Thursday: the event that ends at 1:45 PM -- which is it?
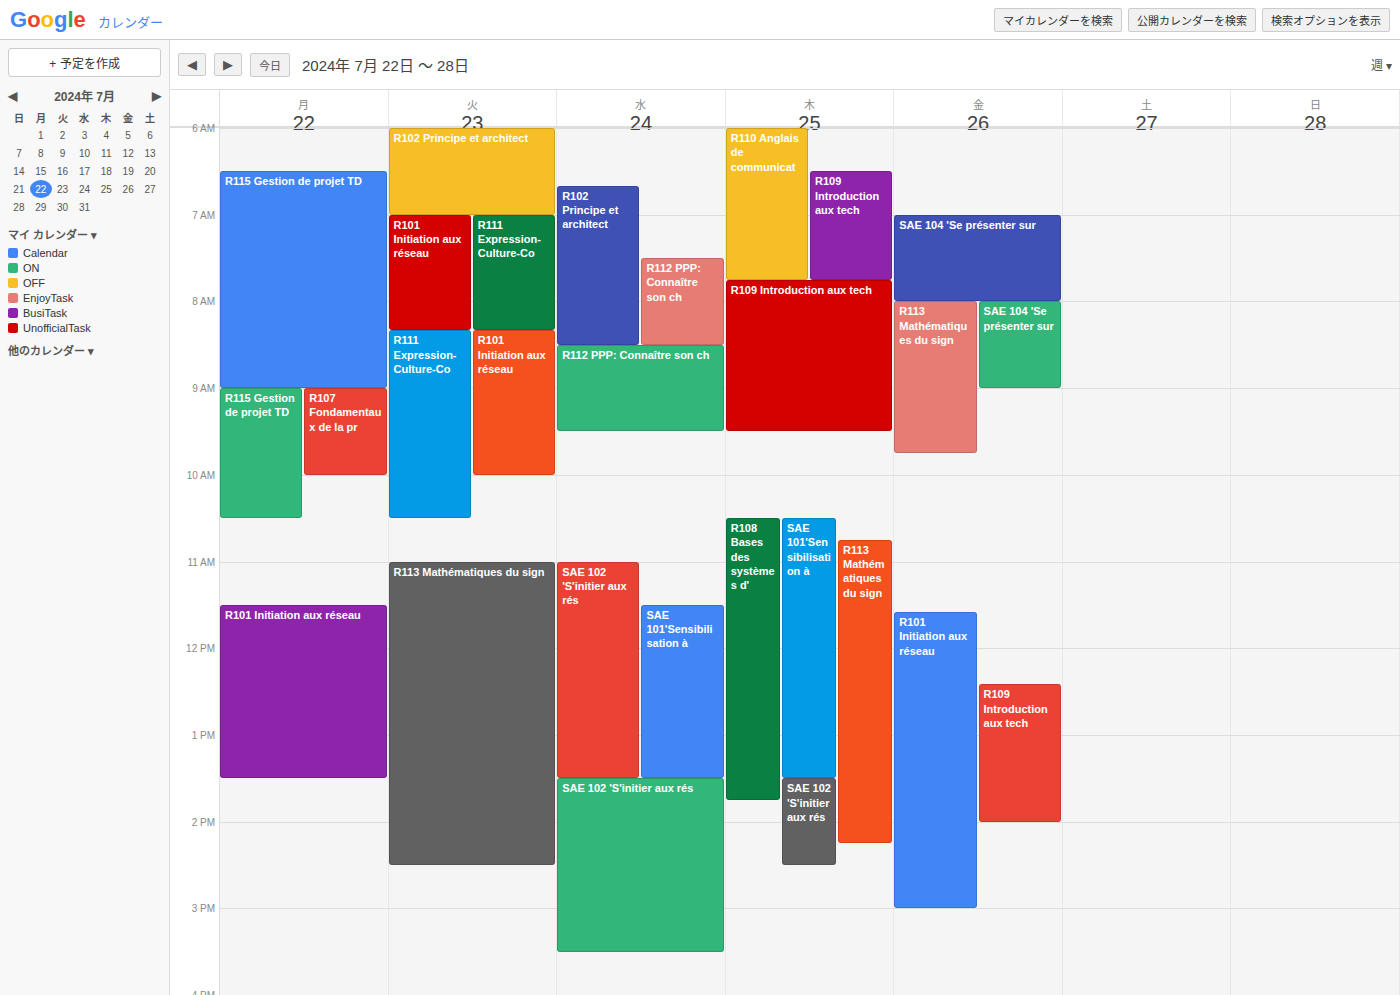
"R108 Bases des systèmes d'"